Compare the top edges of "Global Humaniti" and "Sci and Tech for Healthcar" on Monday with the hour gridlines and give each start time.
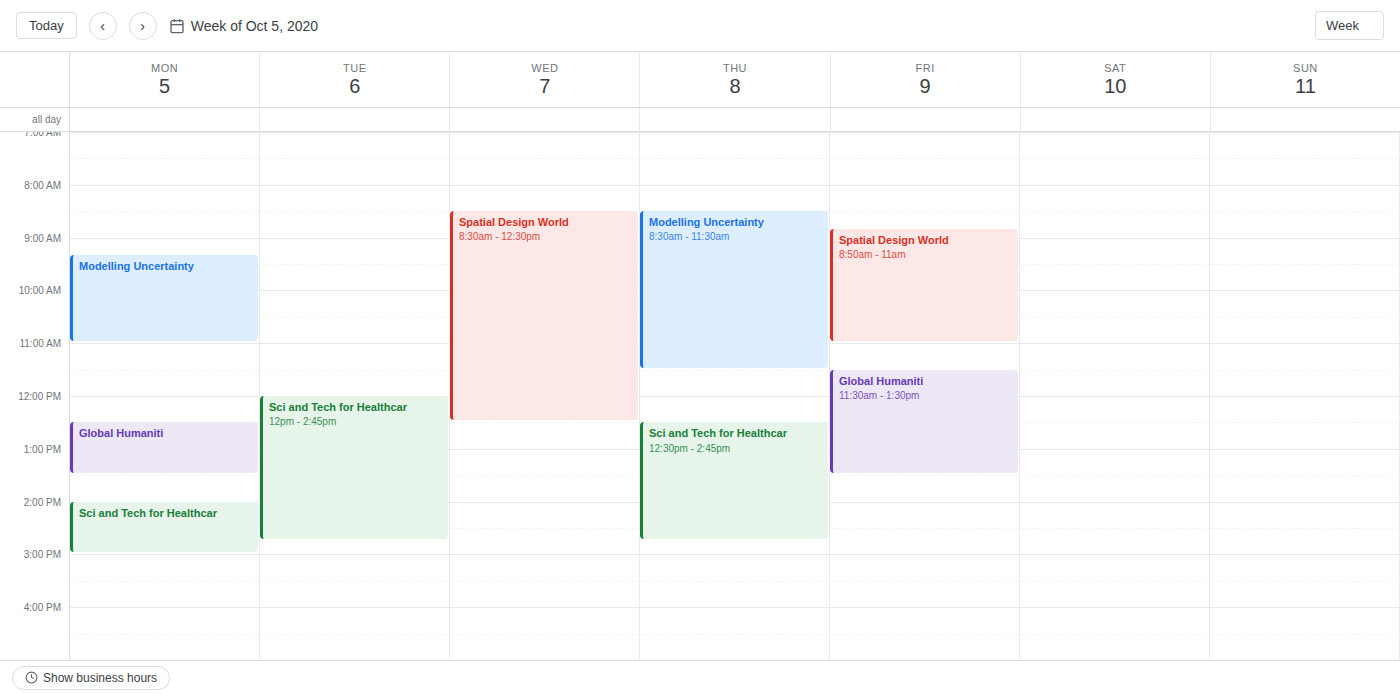
"Global Humaniti": 12:30, halfway between the 12:00 and 13:00 lines. "Sci and Tech for Healthcar": 14:00, exactly on the 14:00 line.